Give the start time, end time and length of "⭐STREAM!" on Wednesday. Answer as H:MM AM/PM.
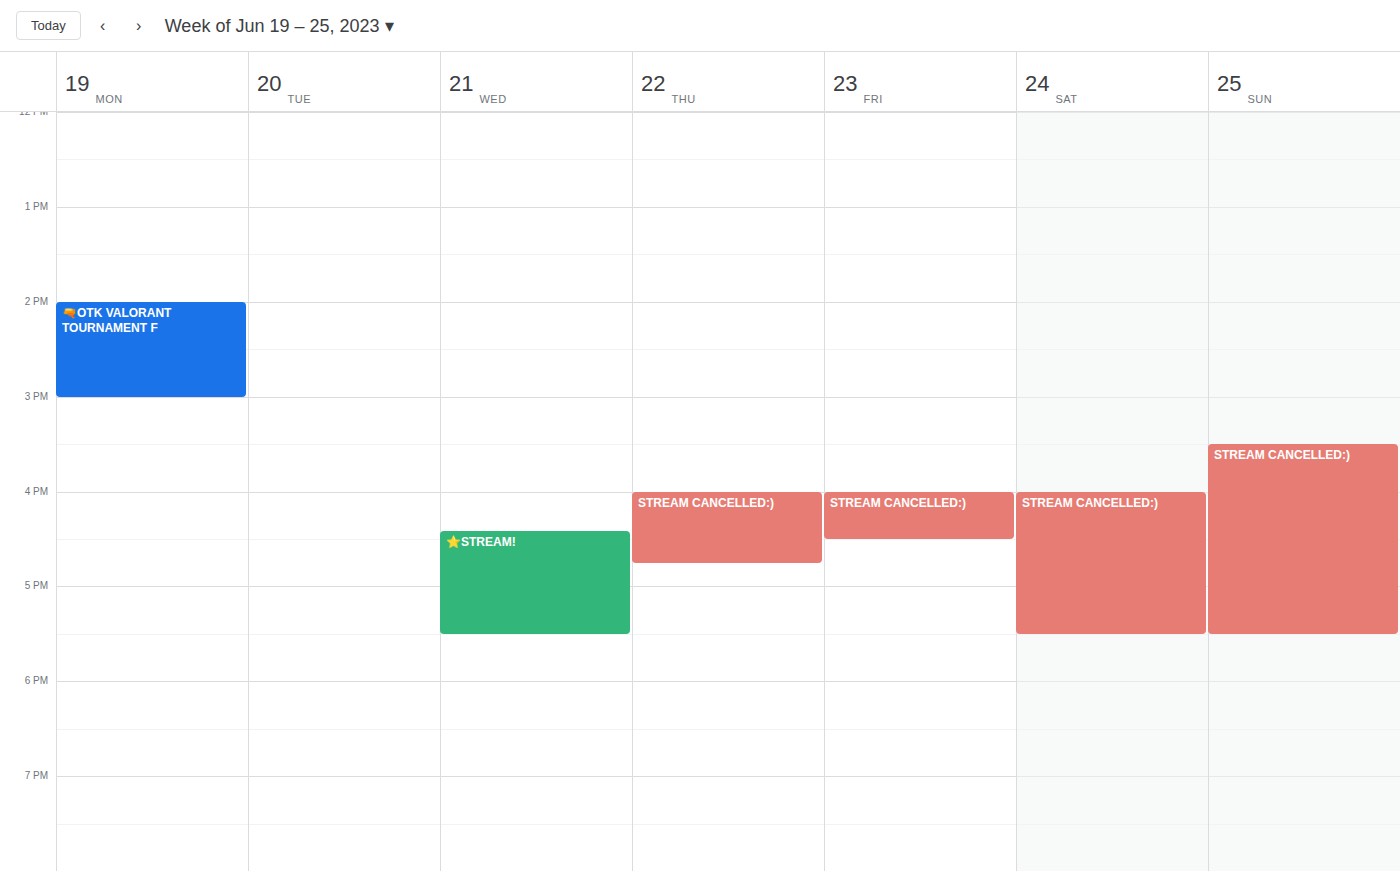
4:25 PM to 5:30 PM, 1 hour 5 minutes